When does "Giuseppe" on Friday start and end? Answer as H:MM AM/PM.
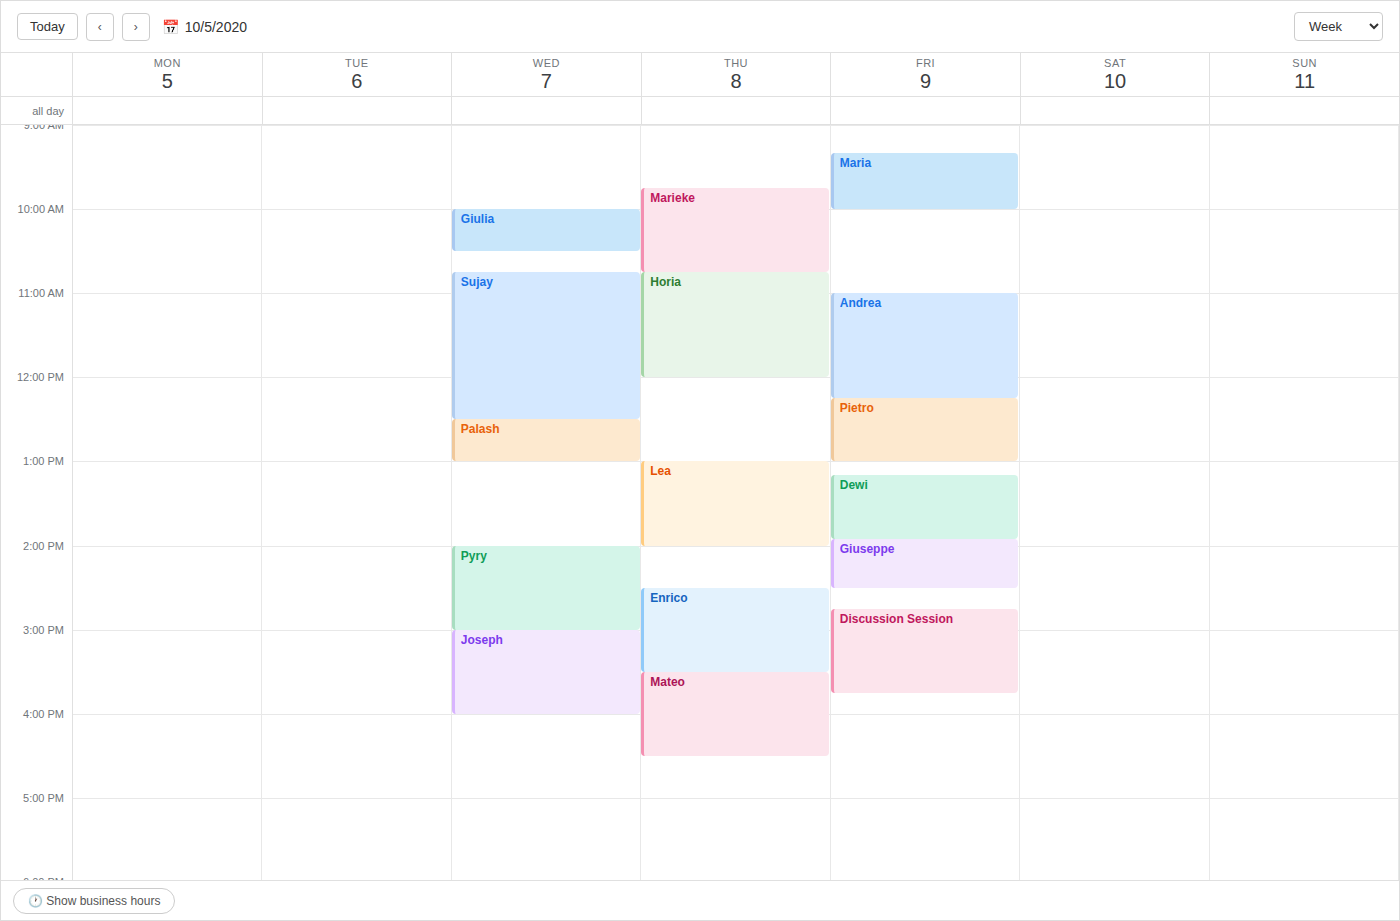
1:55 PM to 2:30 PM